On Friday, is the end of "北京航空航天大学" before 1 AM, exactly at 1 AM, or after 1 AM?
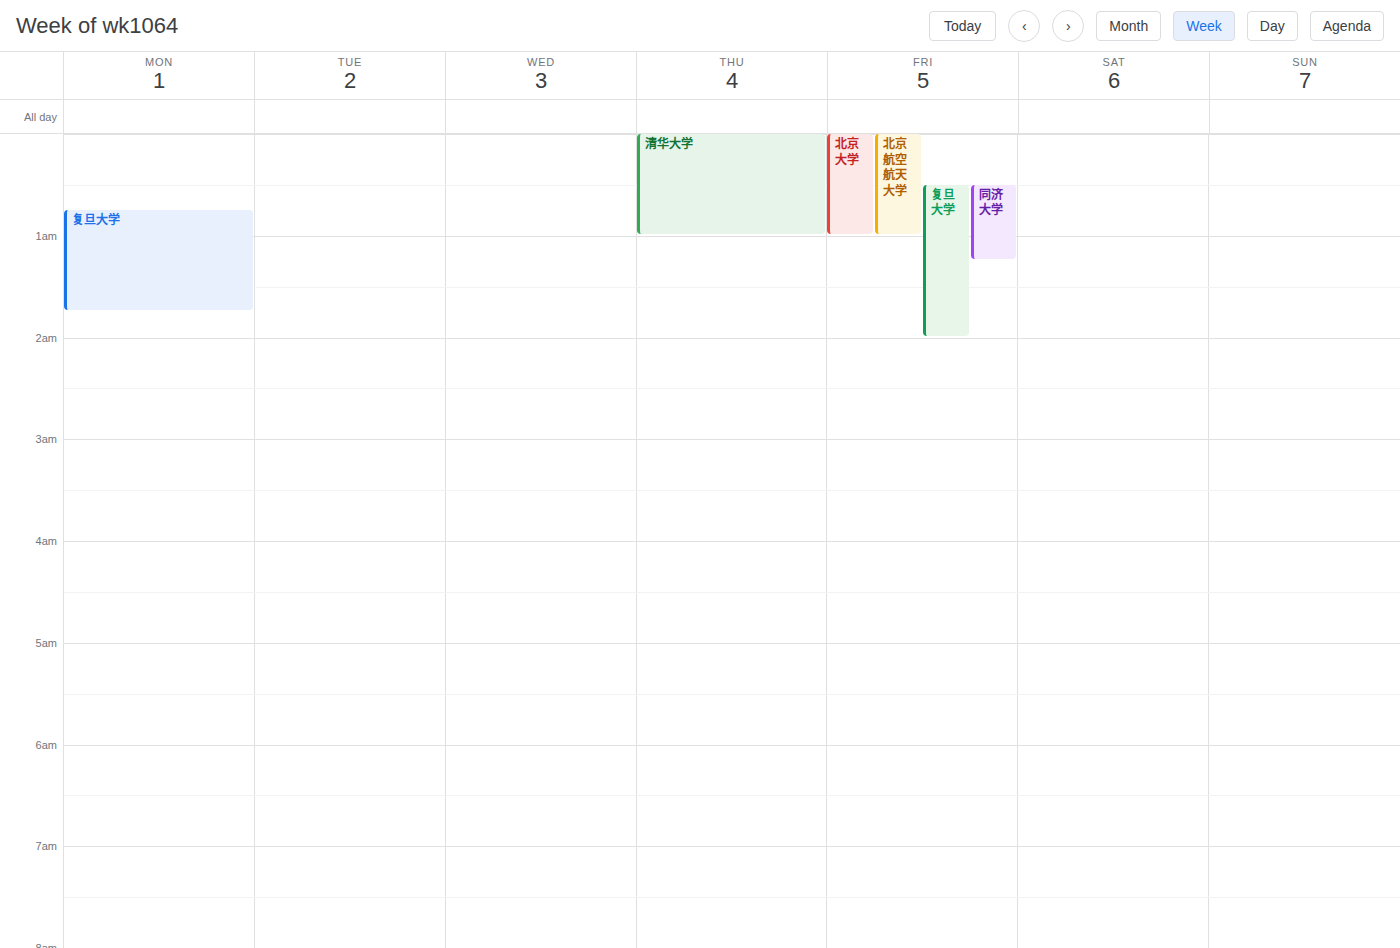
1:00 AM -- exactly at 1 AM, on the 1 AM line.